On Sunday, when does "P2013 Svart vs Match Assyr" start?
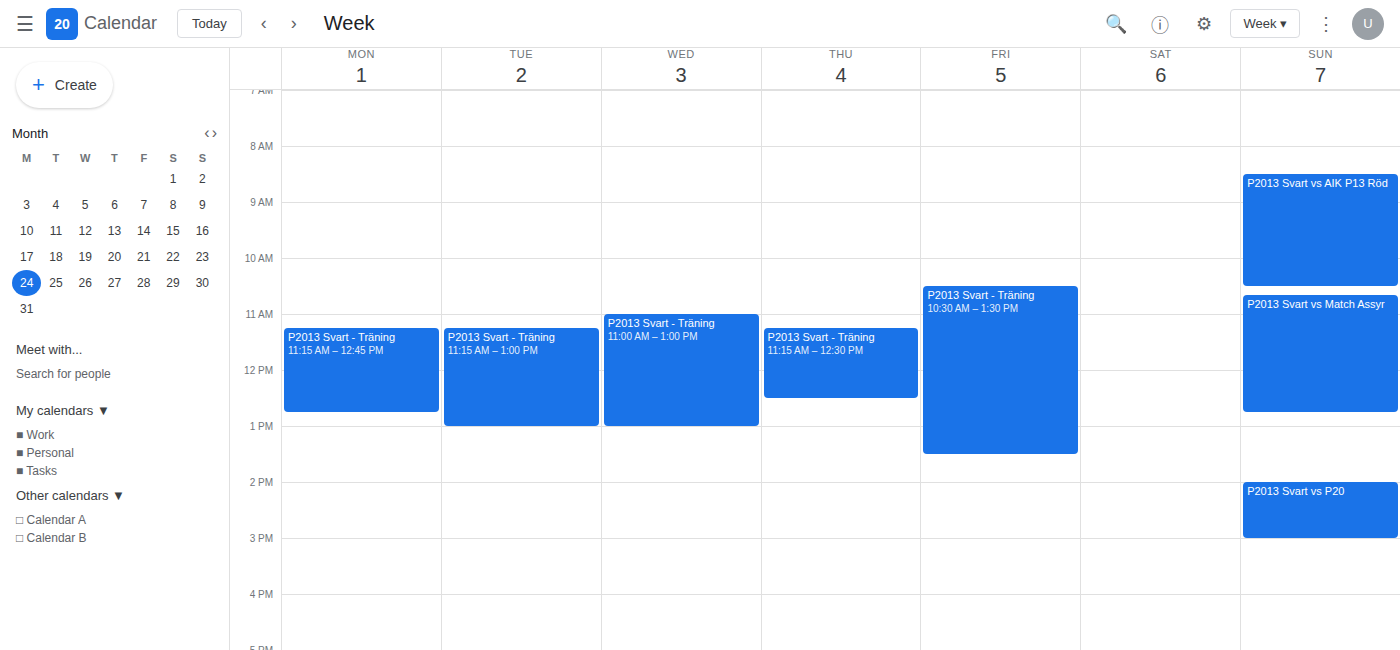
10:40 AM